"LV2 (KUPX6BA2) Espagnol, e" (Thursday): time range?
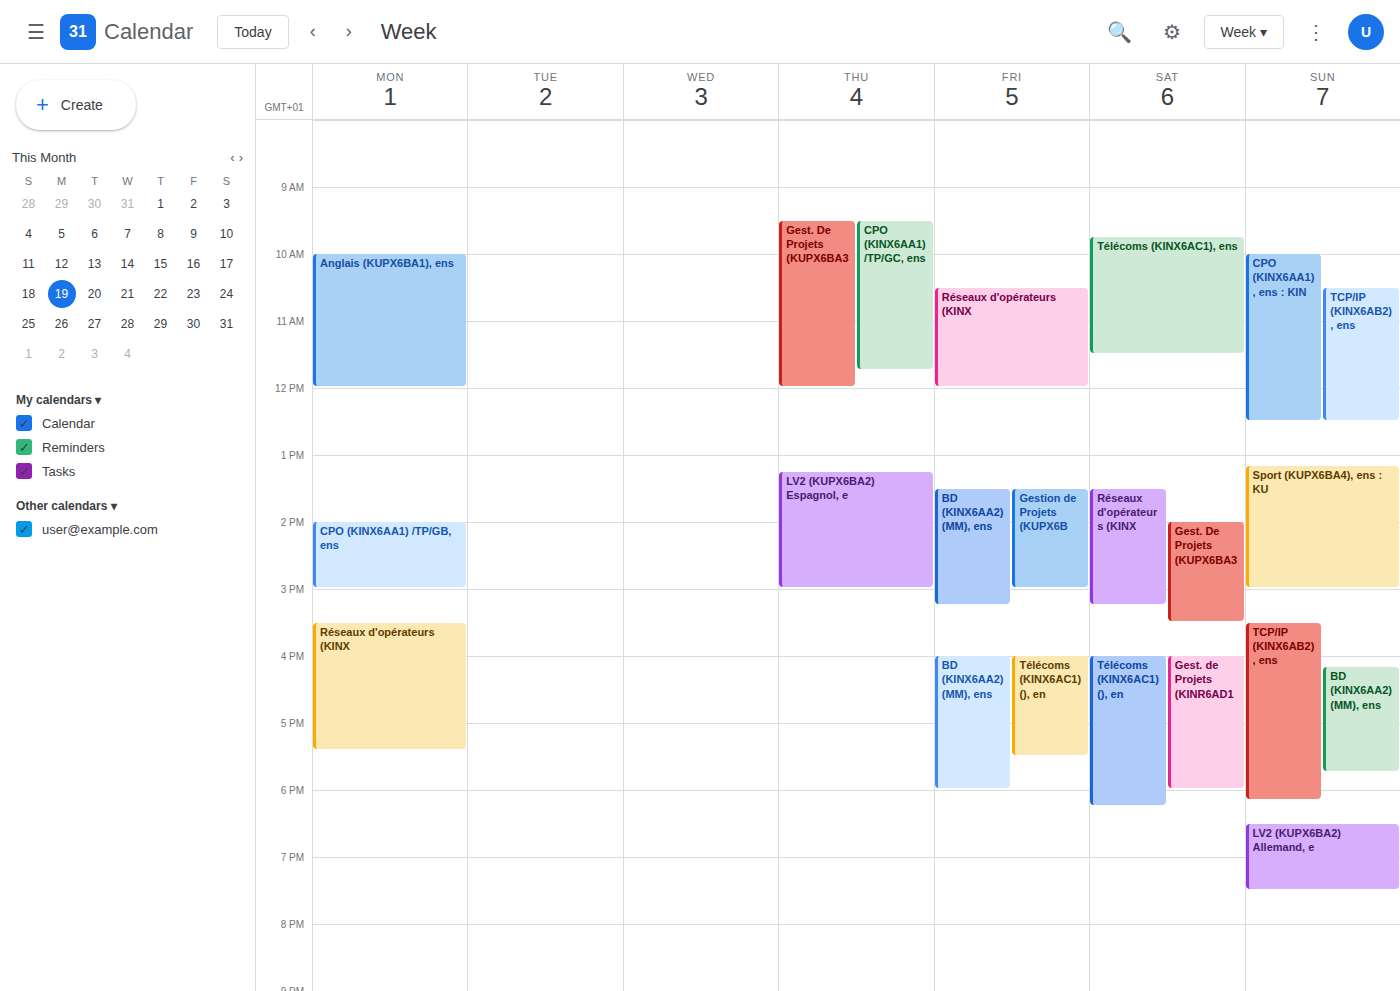
1:15 PM to 3:00 PM